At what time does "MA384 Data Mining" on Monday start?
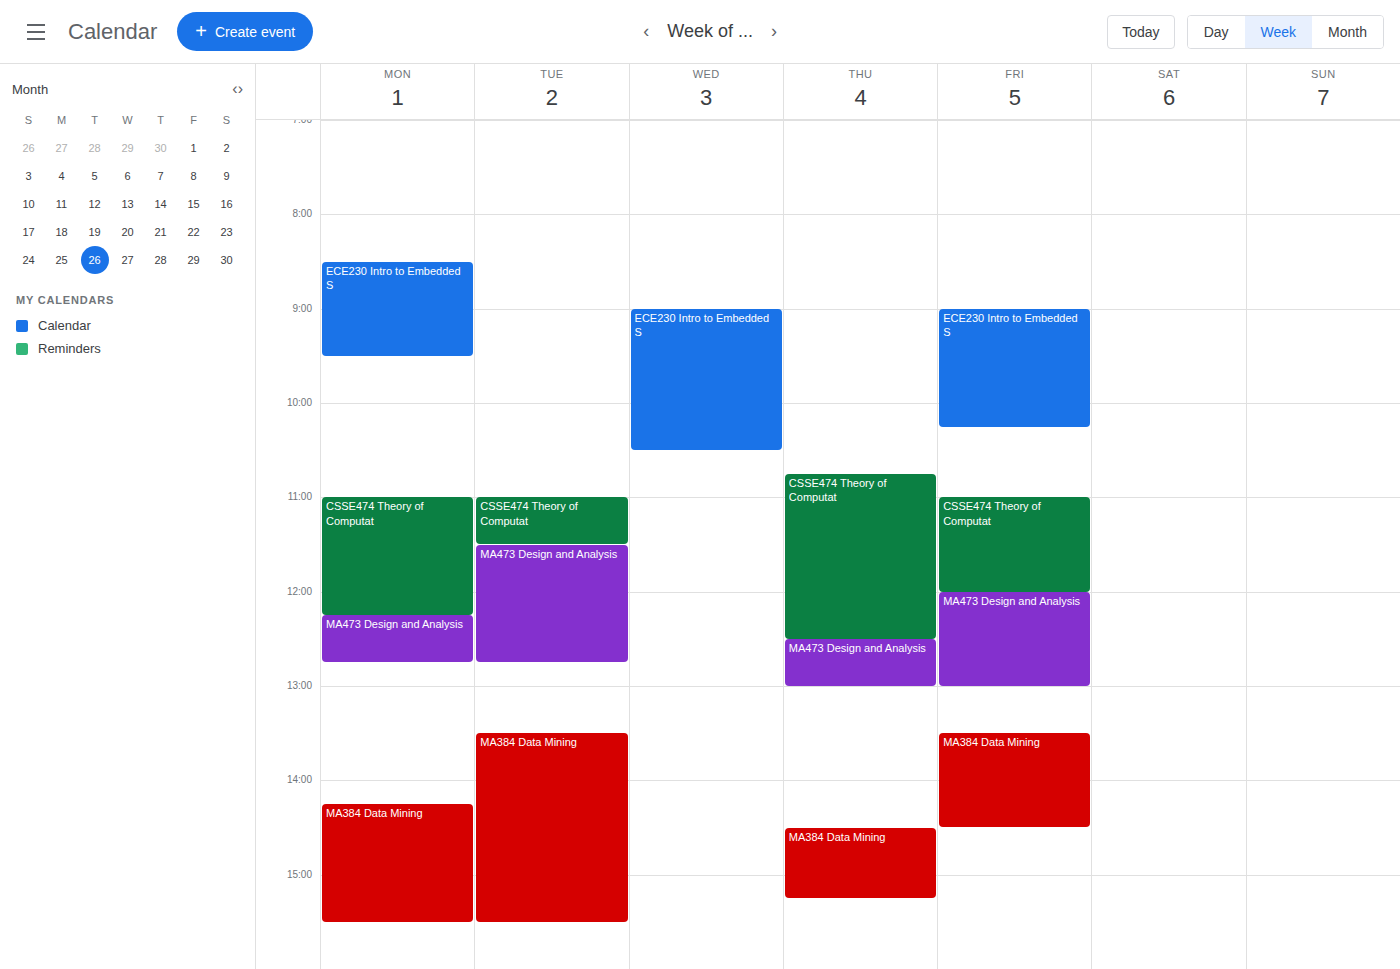
2:15 PM